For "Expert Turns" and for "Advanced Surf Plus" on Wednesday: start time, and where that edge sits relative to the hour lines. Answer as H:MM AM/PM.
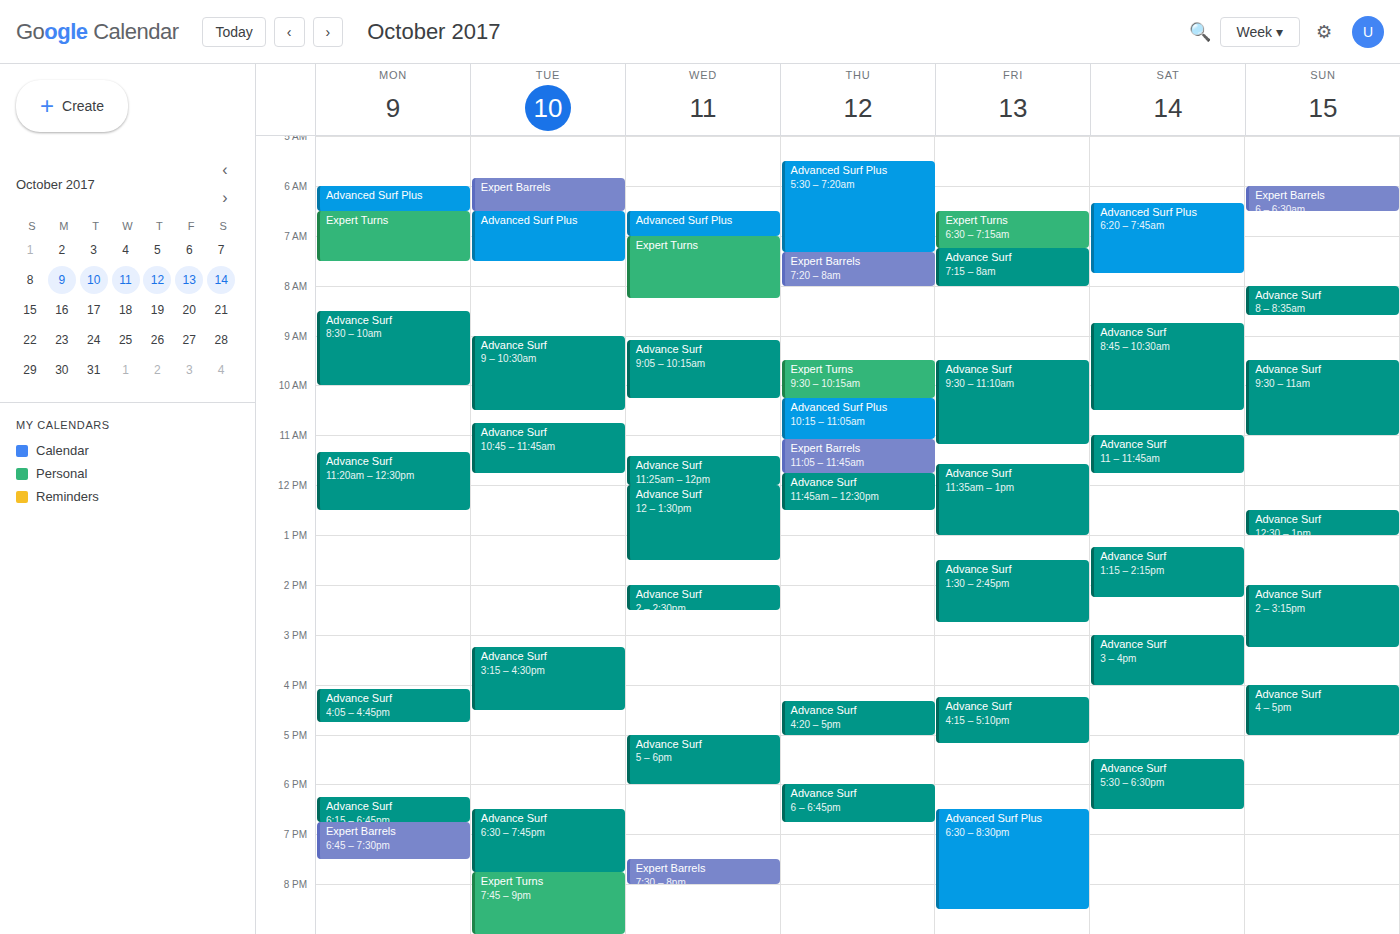
"Expert Turns": 7:00 AM, exactly on the 7 AM line. "Advanced Surf Plus": 6:30 AM, halfway between the 6 AM and 7 AM lines.